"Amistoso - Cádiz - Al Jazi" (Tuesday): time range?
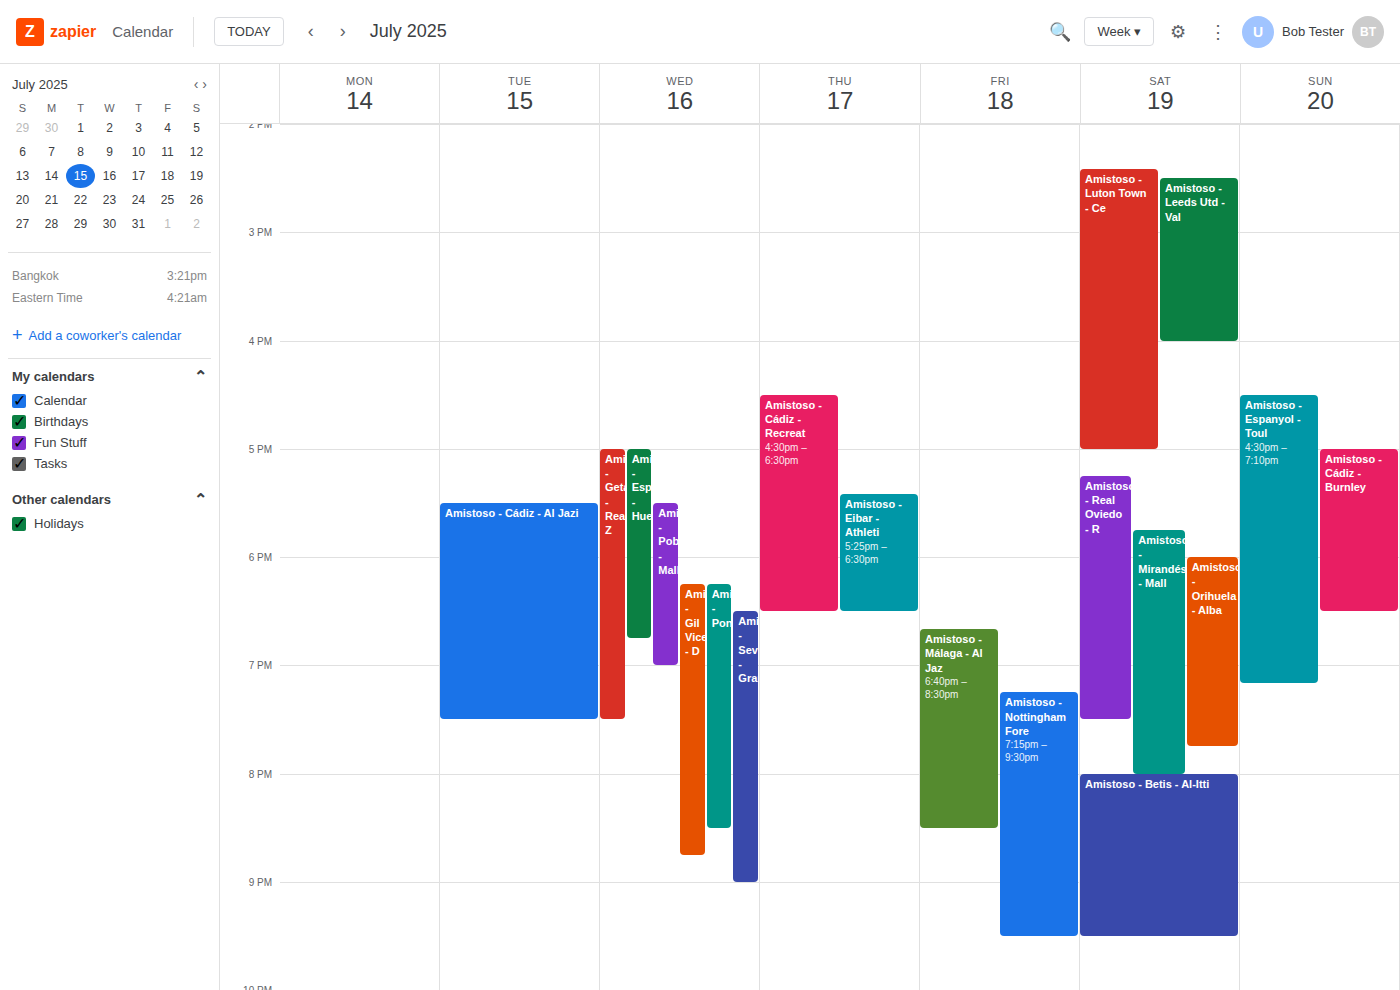
5:30 PM to 7:30 PM